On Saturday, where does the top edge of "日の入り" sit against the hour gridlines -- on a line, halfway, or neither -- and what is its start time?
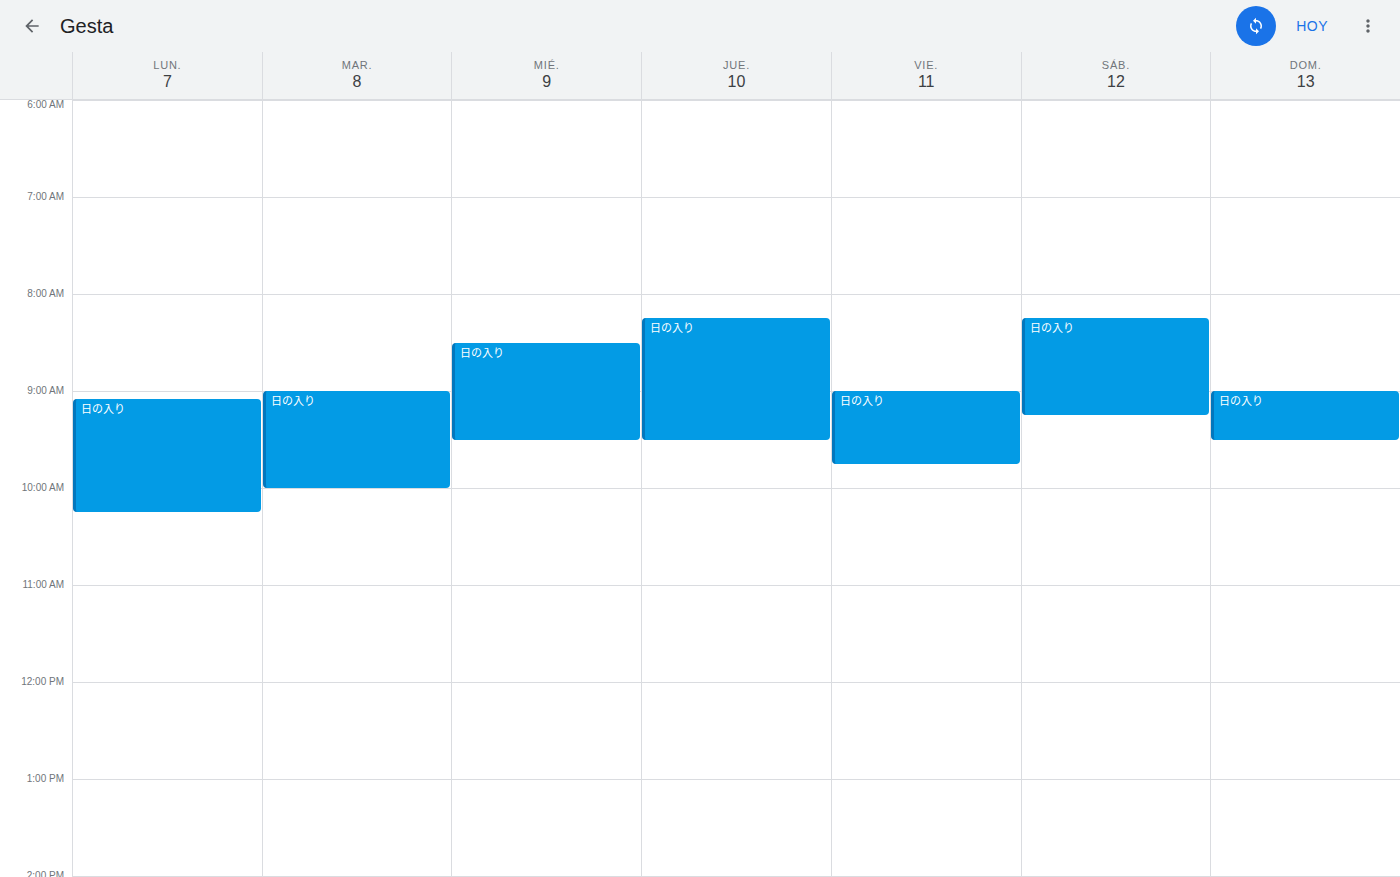
8:15 AM -- neither: a quarter of the way from the 8 AM line to the 9 AM line.